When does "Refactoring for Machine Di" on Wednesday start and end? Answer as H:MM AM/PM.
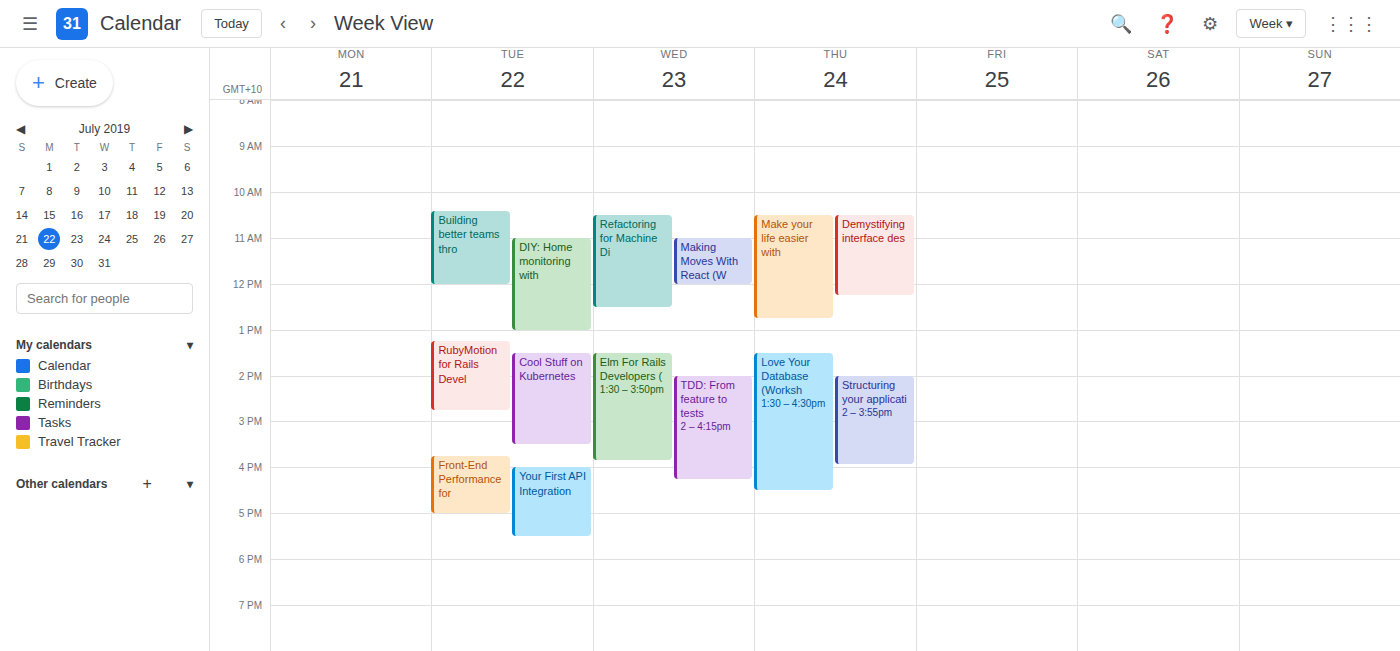
10:30 AM to 12:30 PM